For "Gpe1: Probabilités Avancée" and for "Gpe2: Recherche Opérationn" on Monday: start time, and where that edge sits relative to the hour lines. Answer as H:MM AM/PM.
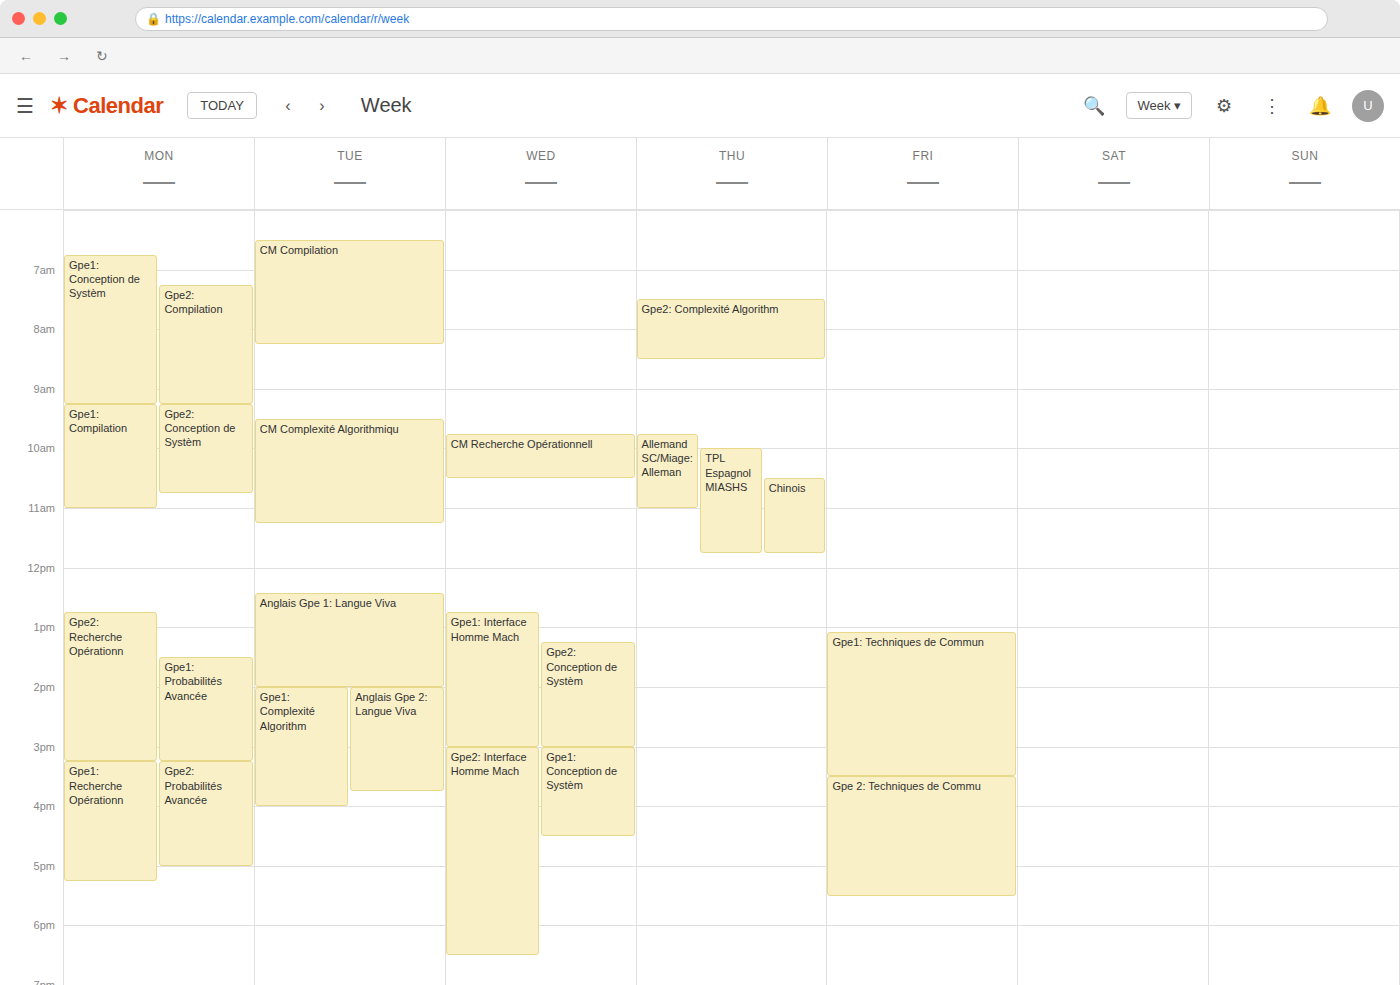
"Gpe1: Probabilités Avancée": 1:30 PM, halfway between the 1 PM and 2 PM lines. "Gpe2: Recherche Opérationn": 12:45 PM, neither: three quarters of the way from the 12 PM line to the 1 PM line.